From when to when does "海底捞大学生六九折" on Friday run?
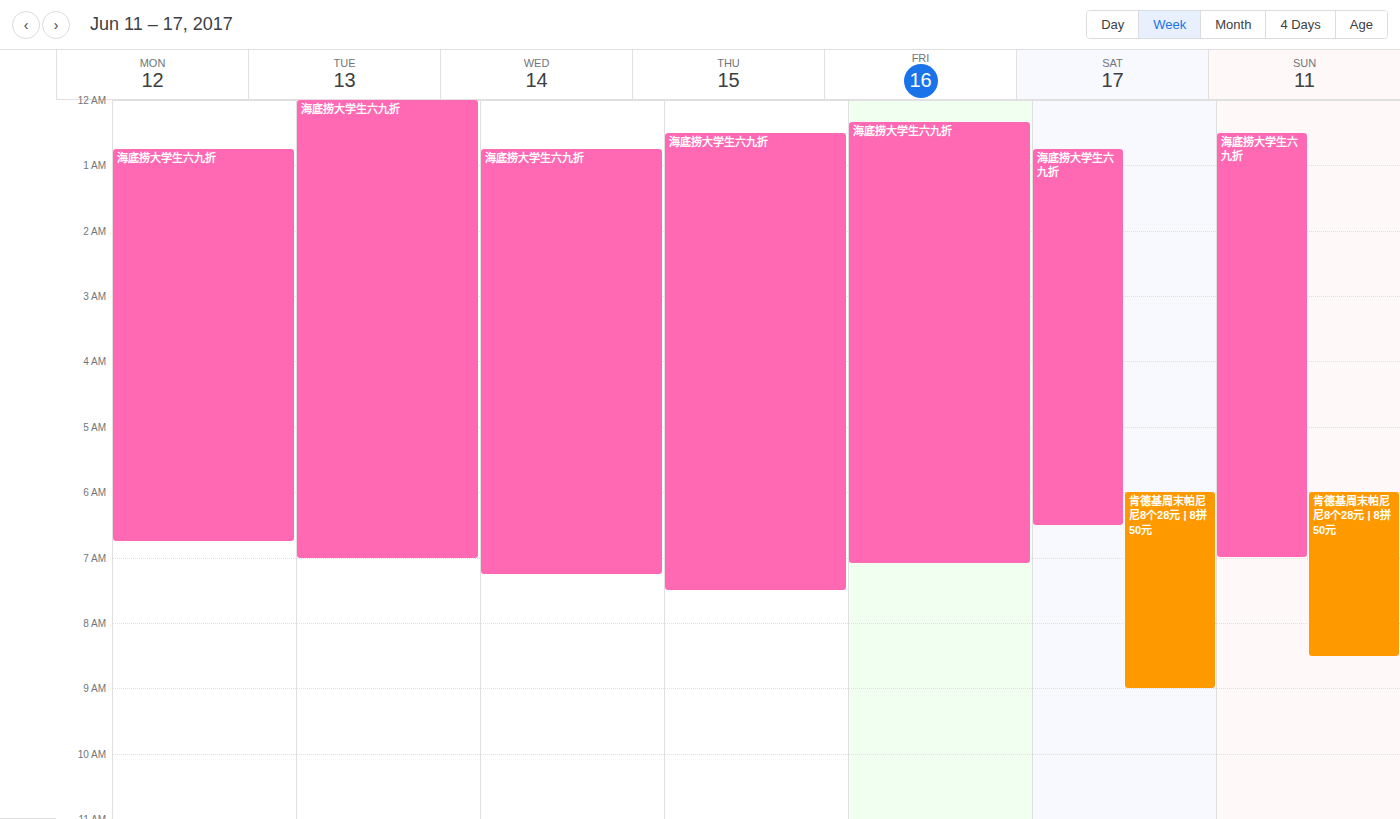
12:20 AM to 7:05 AM